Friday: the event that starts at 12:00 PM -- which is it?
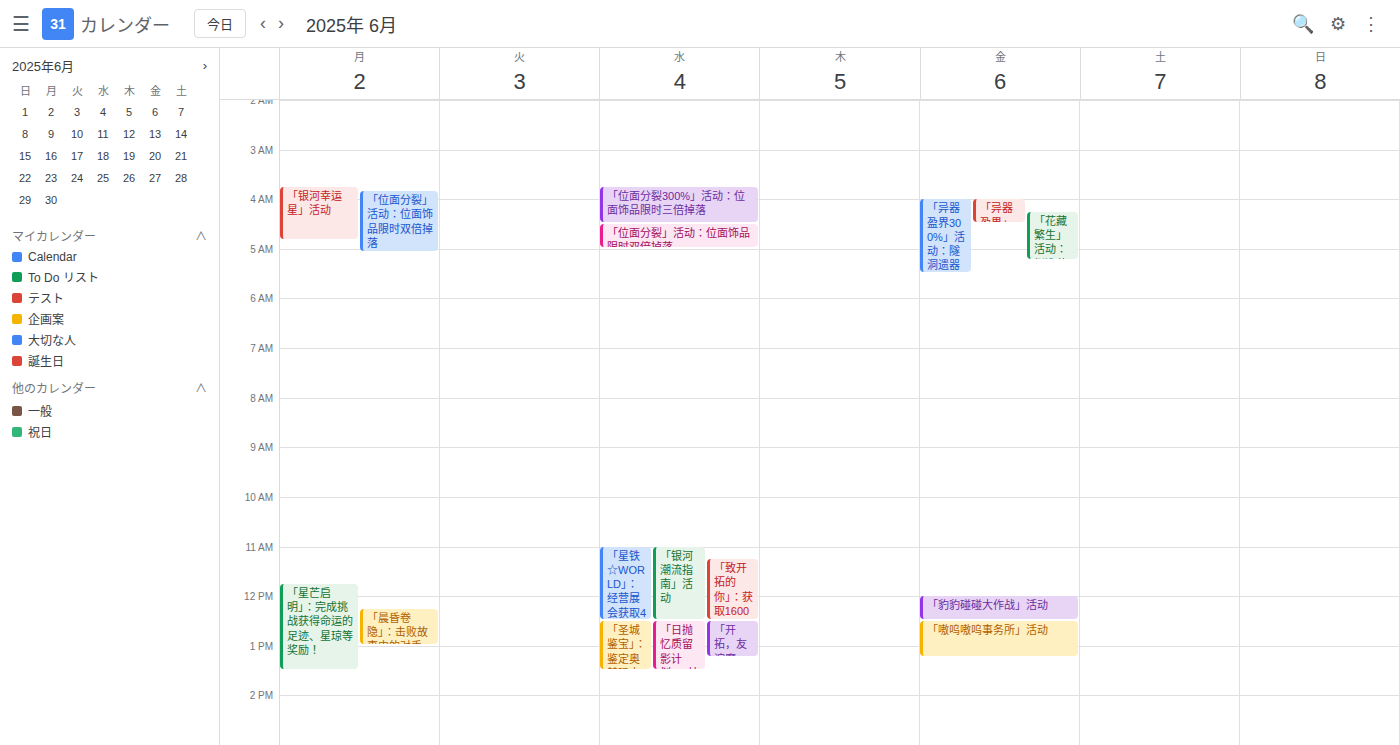
"「豹豹碰碰大作战」活动"